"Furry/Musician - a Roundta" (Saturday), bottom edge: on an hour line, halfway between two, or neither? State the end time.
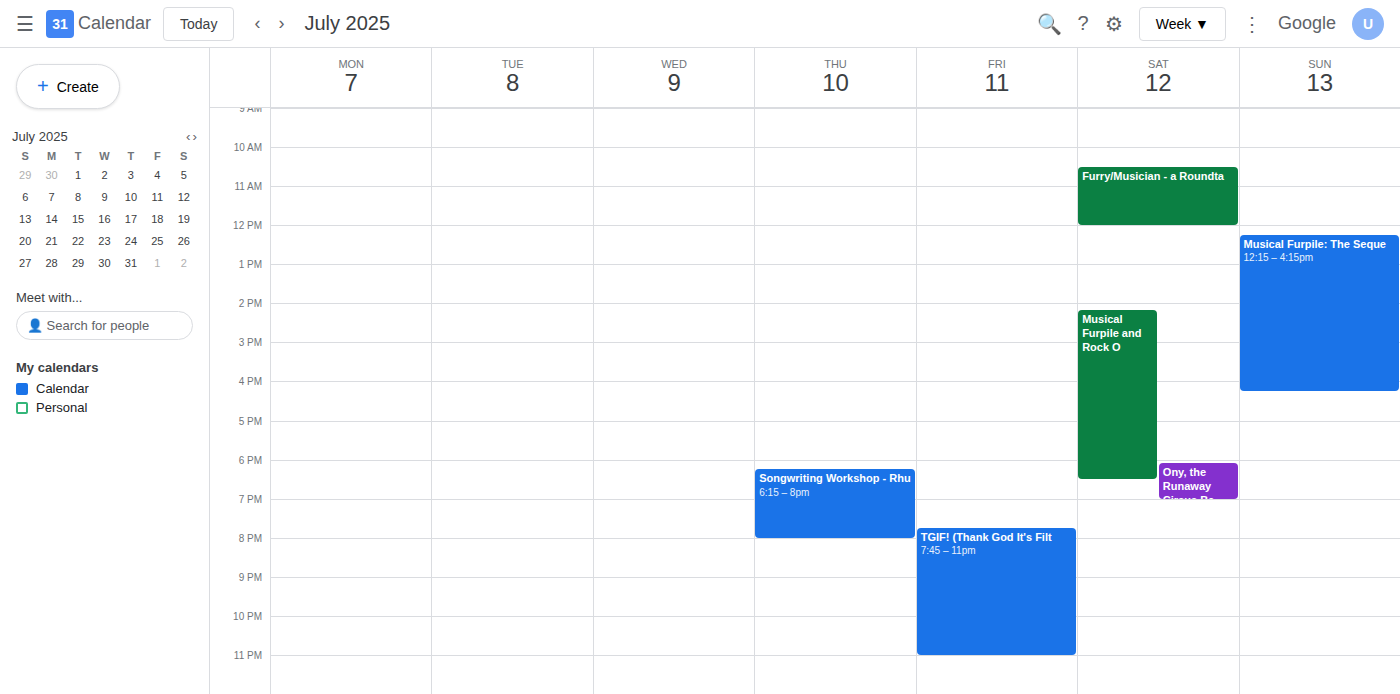
12:00 PM -- exactly on the 12 PM line.